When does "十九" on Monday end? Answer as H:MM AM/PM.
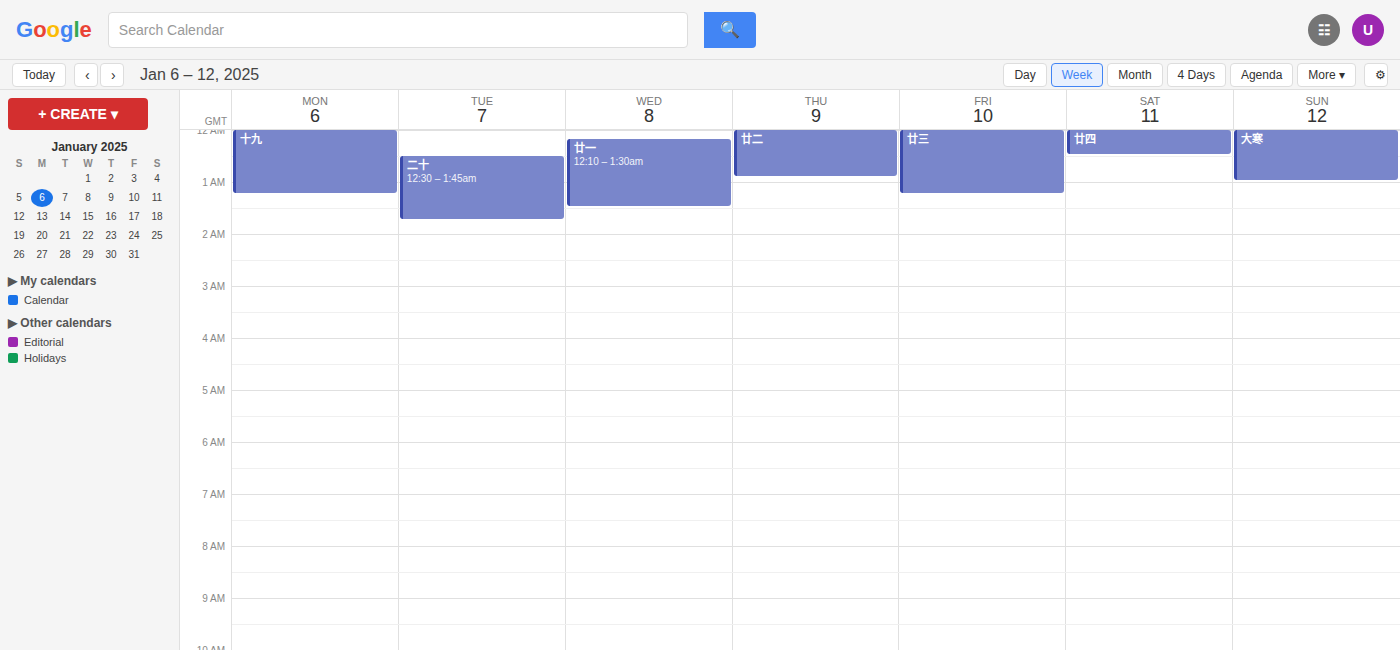
1:15 AM